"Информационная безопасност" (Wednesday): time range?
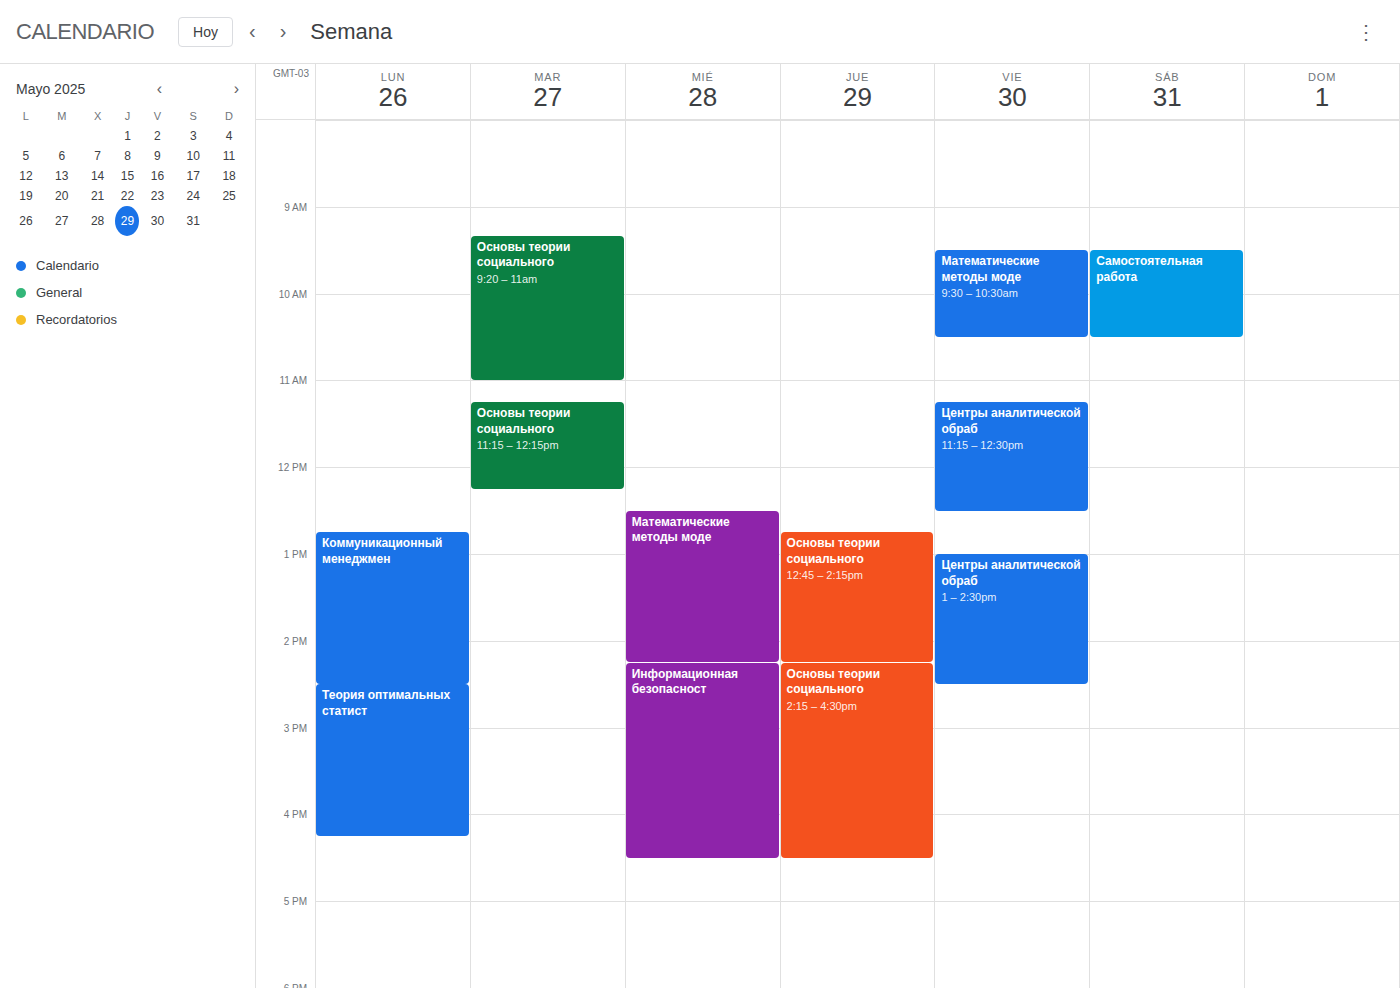
2:15 PM to 4:30 PM